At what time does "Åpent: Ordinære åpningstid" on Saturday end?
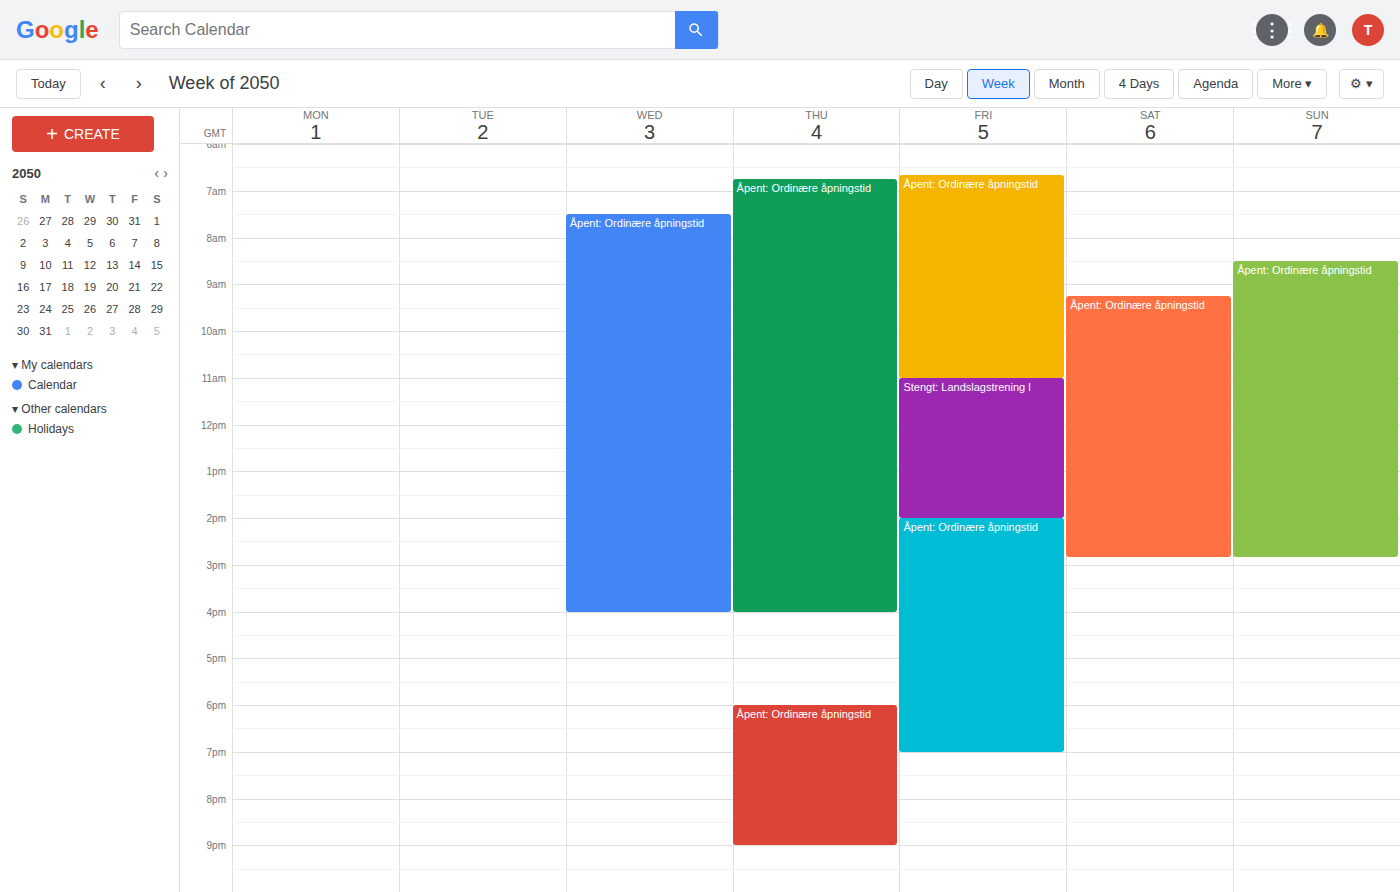
2:50 PM